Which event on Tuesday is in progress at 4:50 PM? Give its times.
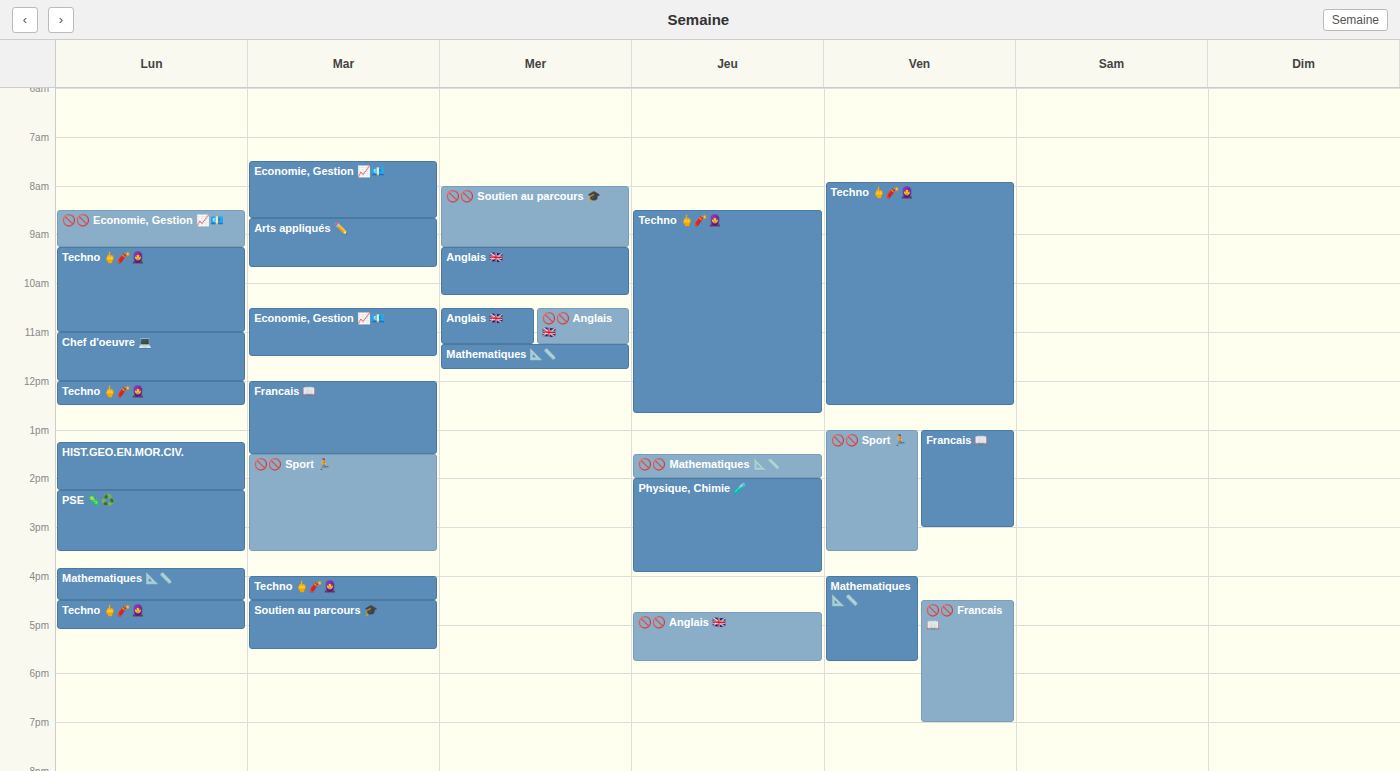
"Soutien au parcours 🎓", 4:30 PM to 5:30 PM